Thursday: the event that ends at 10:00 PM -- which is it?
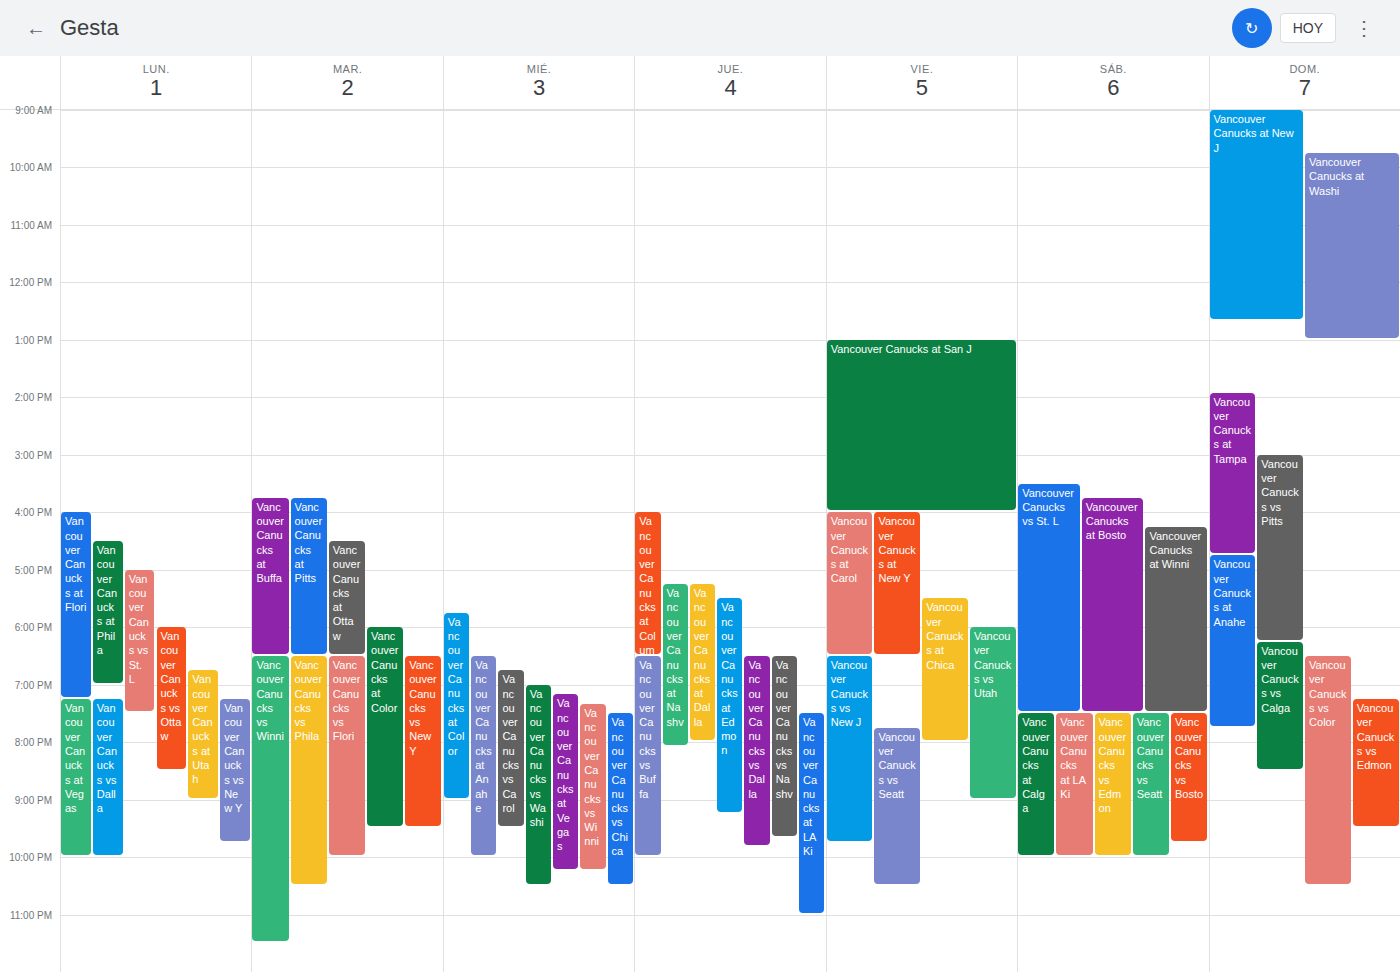
"Vancouver Canucks vs Buffa"